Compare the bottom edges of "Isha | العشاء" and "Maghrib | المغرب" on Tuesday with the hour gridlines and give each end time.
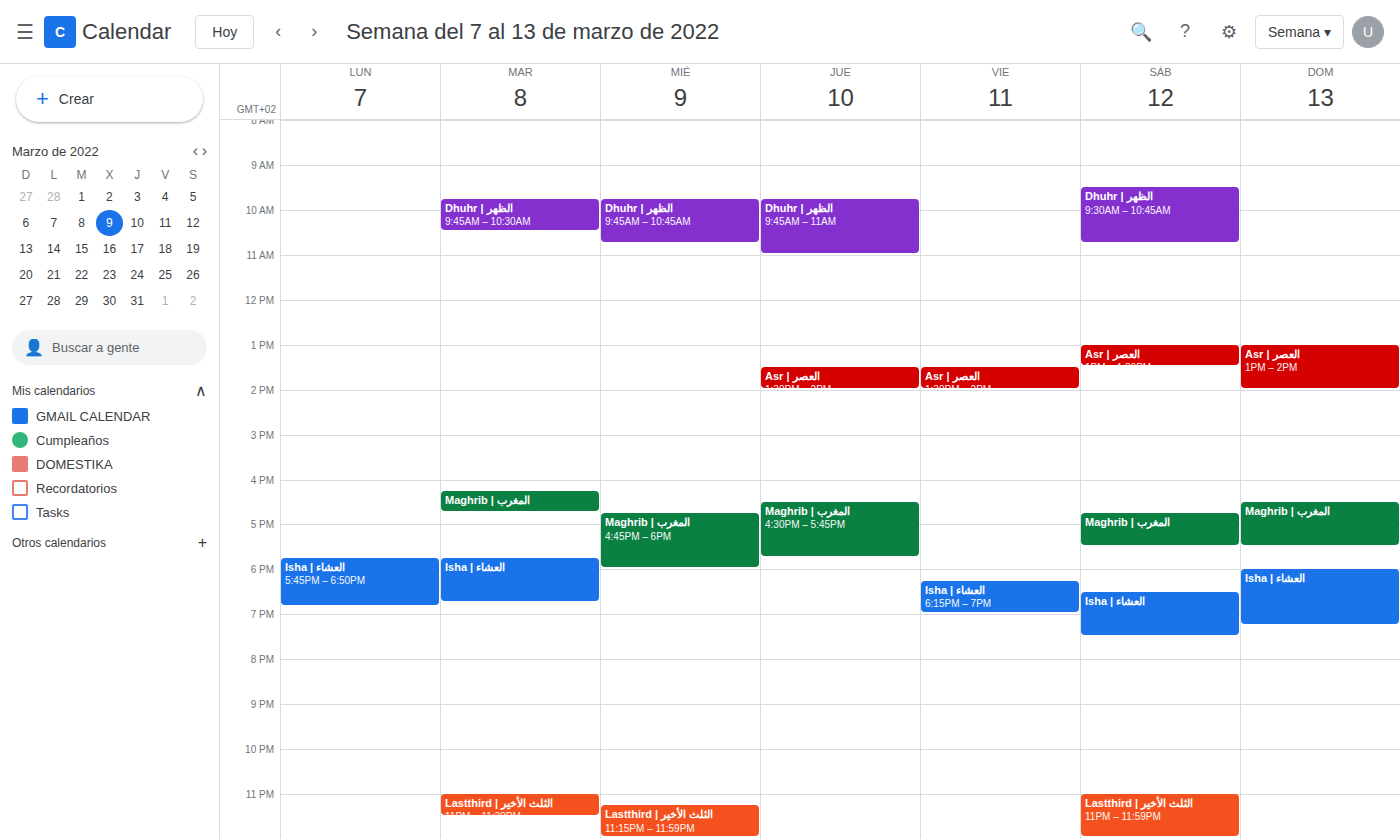
"Isha | العشاء": 18:45, neither: three quarters of the way from the 18:00 line to the 19:00 line. "Maghrib | المغرب": 16:45, neither: three quarters of the way from the 16:00 line to the 17:00 line.